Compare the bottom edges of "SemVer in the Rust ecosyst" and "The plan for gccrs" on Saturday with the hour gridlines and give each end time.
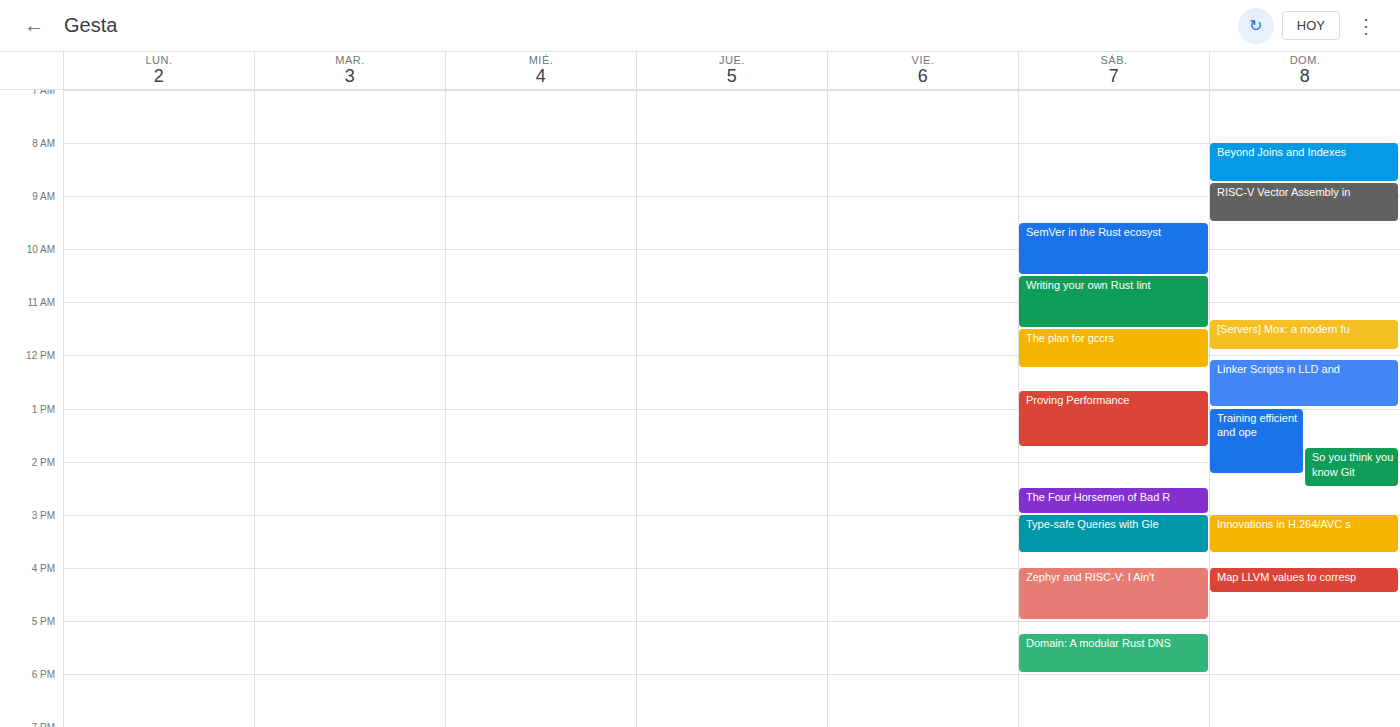
"SemVer in the Rust ecosyst": 10:30 AM, halfway between the 10 AM and 11 AM lines. "The plan for gccrs": 12:15 PM, neither: a quarter of the way from the 12 PM line to the 1 PM line.